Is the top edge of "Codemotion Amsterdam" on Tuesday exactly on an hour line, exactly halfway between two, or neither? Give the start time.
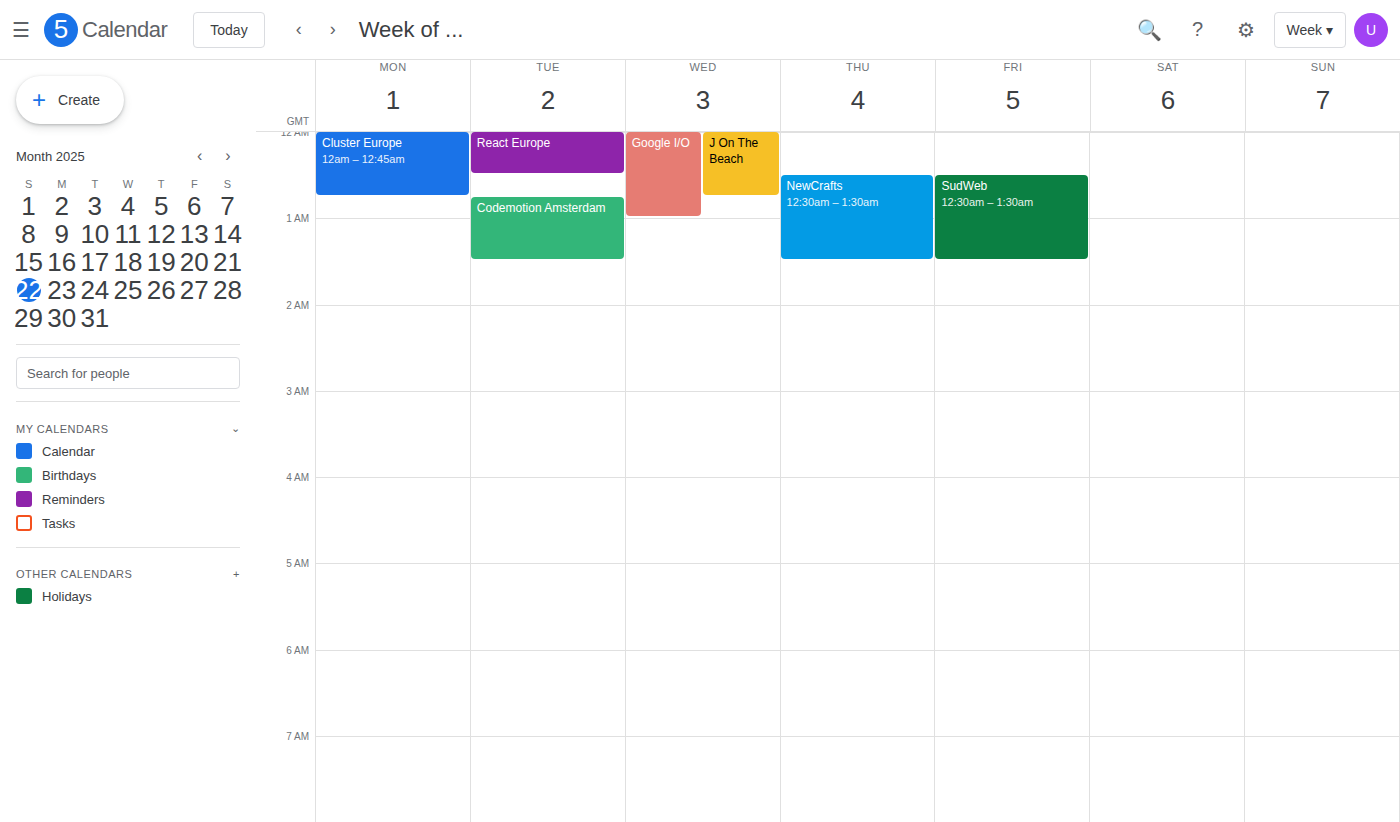
00:45 -- neither: three quarters of the way from the 00:00 line to the 01:00 line.